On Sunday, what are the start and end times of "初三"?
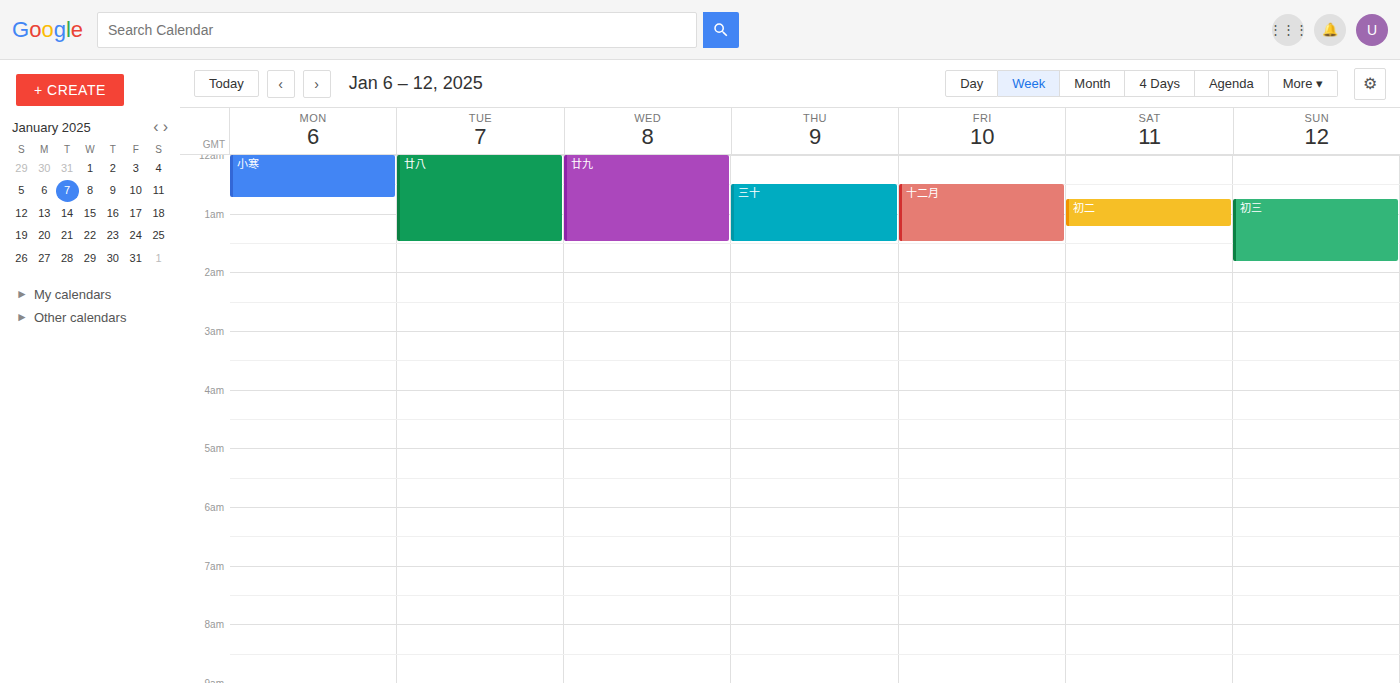
00:45 to 01:50